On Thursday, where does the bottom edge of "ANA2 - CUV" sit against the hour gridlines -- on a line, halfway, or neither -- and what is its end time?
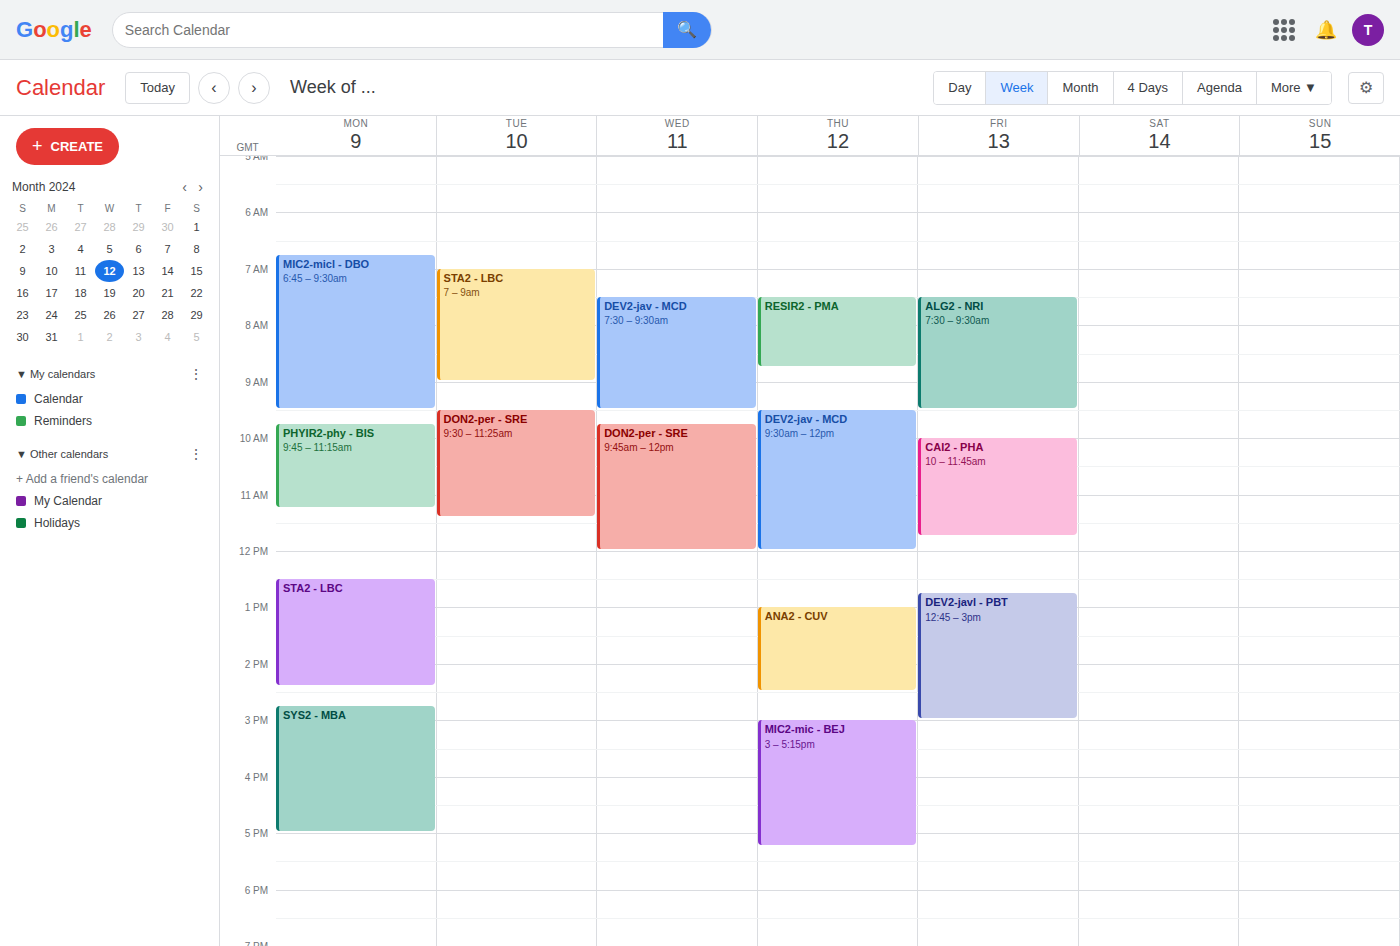
2:30 PM -- halfway between the 2 PM and 3 PM lines.